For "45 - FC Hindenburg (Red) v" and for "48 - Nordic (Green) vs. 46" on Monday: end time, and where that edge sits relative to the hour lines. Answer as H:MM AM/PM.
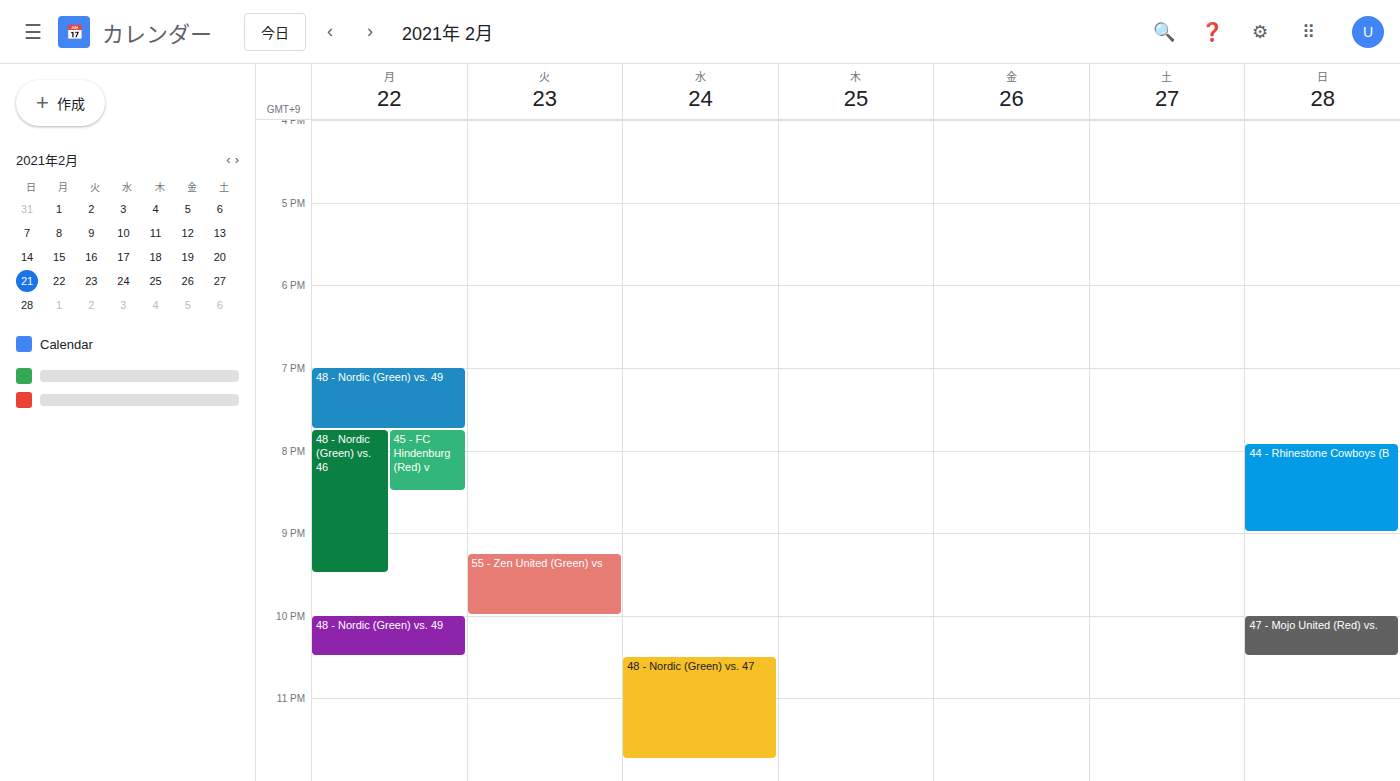
"45 - FC Hindenburg (Red) v": 8:30 PM, halfway between the 8 PM and 9 PM lines. "48 - Nordic (Green) vs. 46": 9:30 PM, halfway between the 9 PM and 10 PM lines.